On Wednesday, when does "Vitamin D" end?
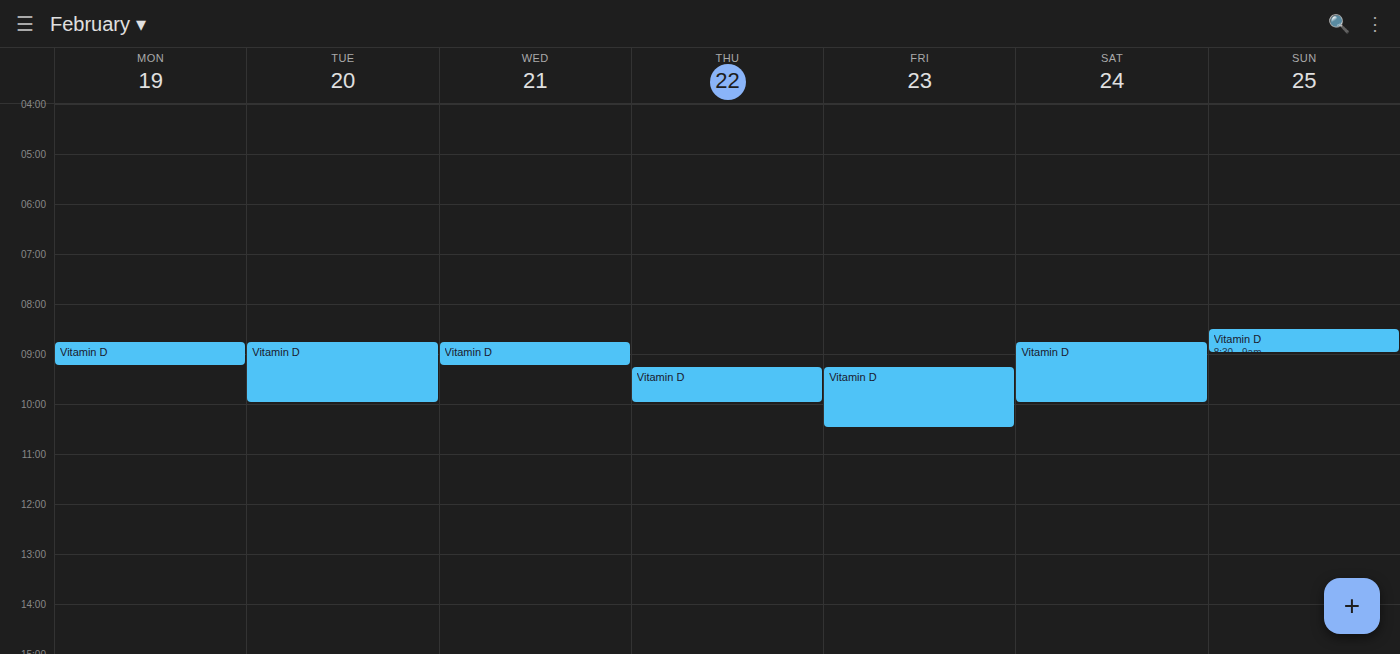
09:15